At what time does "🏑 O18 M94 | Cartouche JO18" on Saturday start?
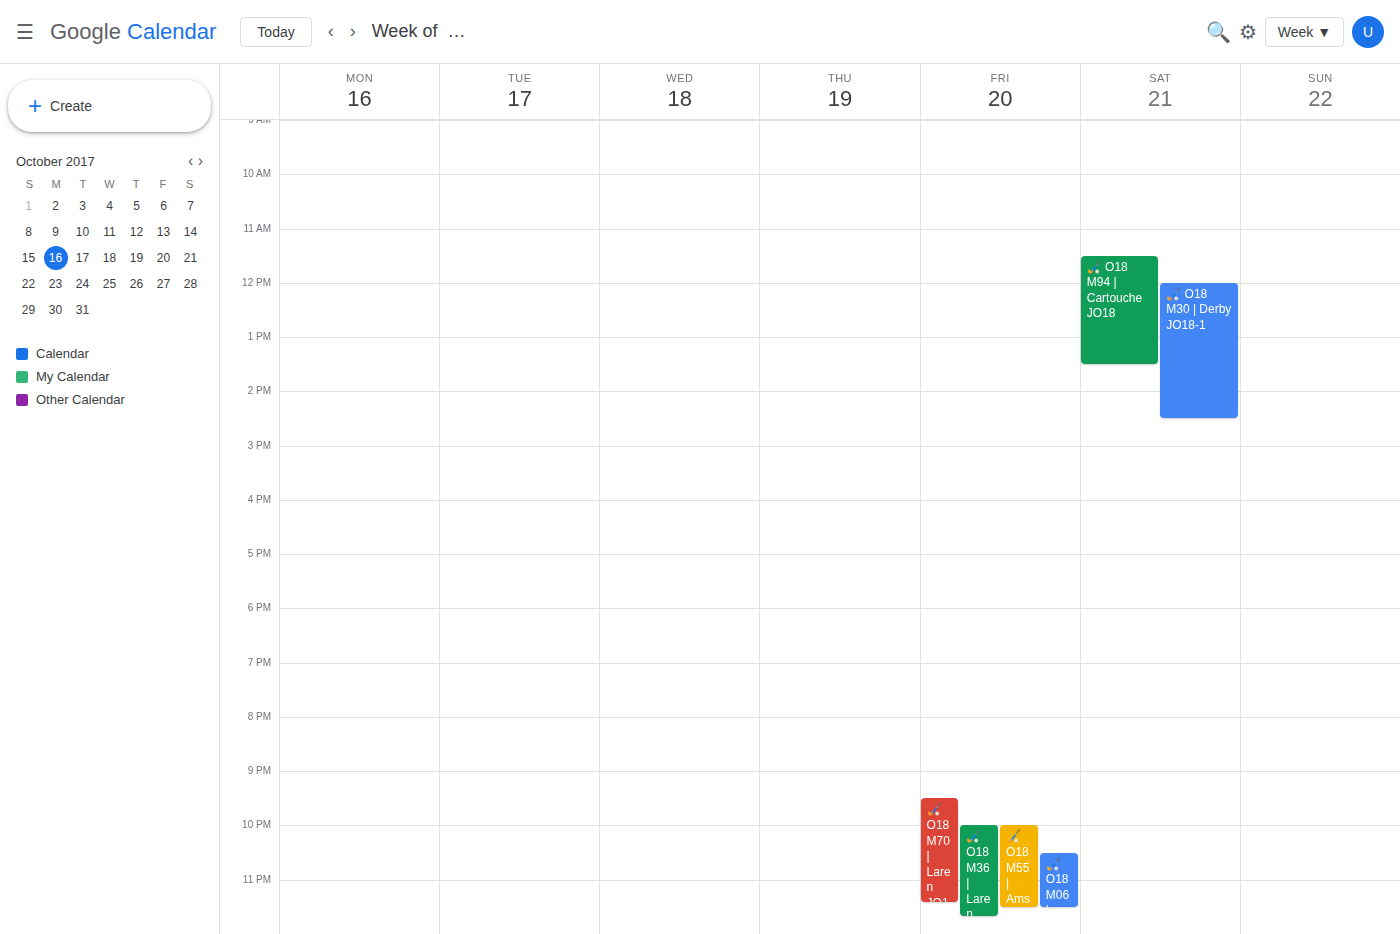
11:30